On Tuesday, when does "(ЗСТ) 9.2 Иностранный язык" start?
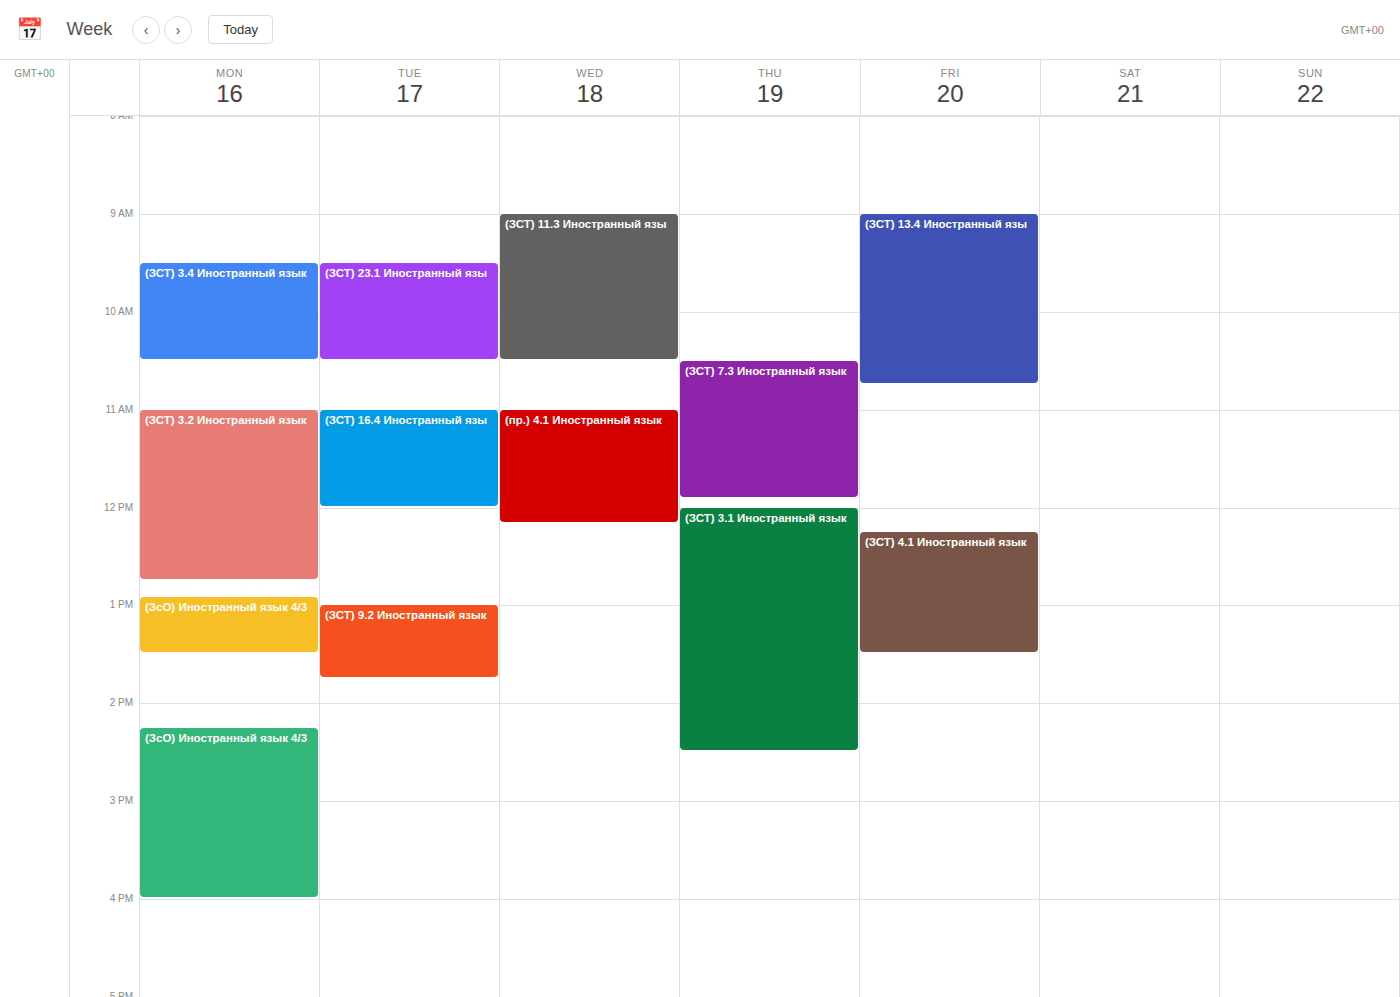
1:00 PM